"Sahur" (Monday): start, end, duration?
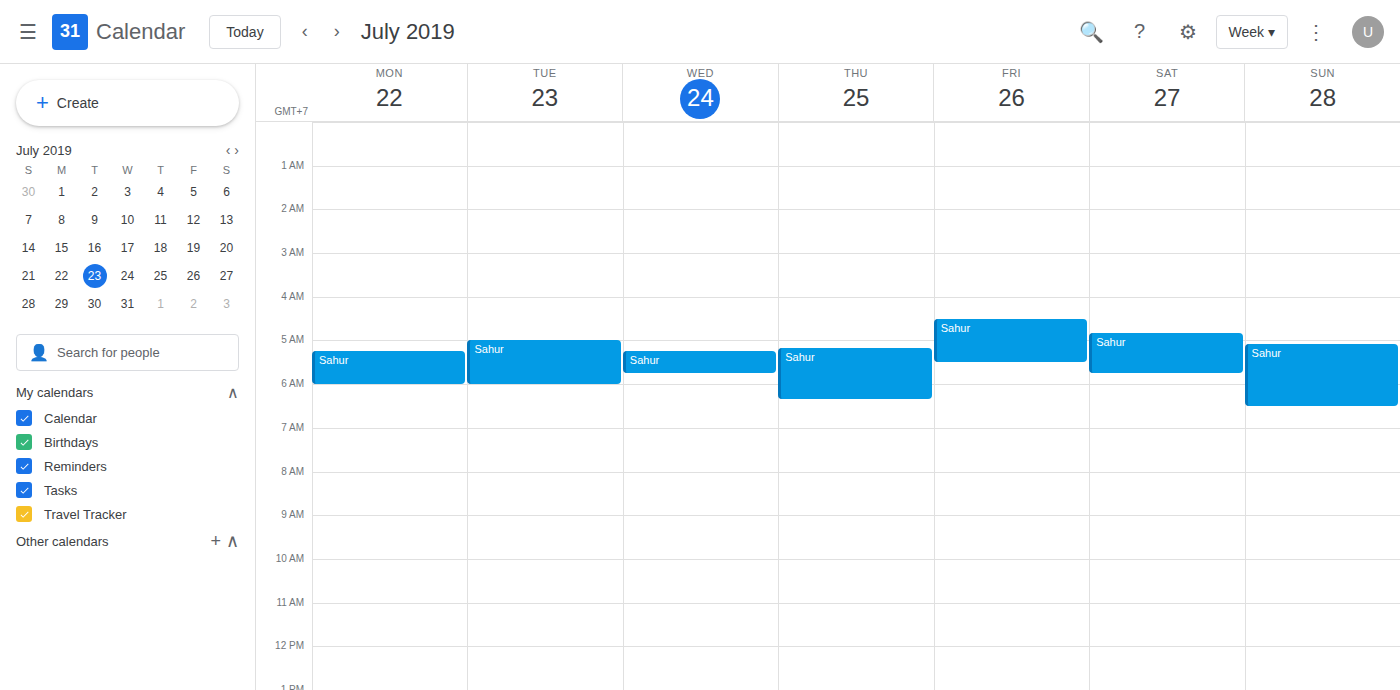
5:15 AM to 6:00 AM, 45 minutes